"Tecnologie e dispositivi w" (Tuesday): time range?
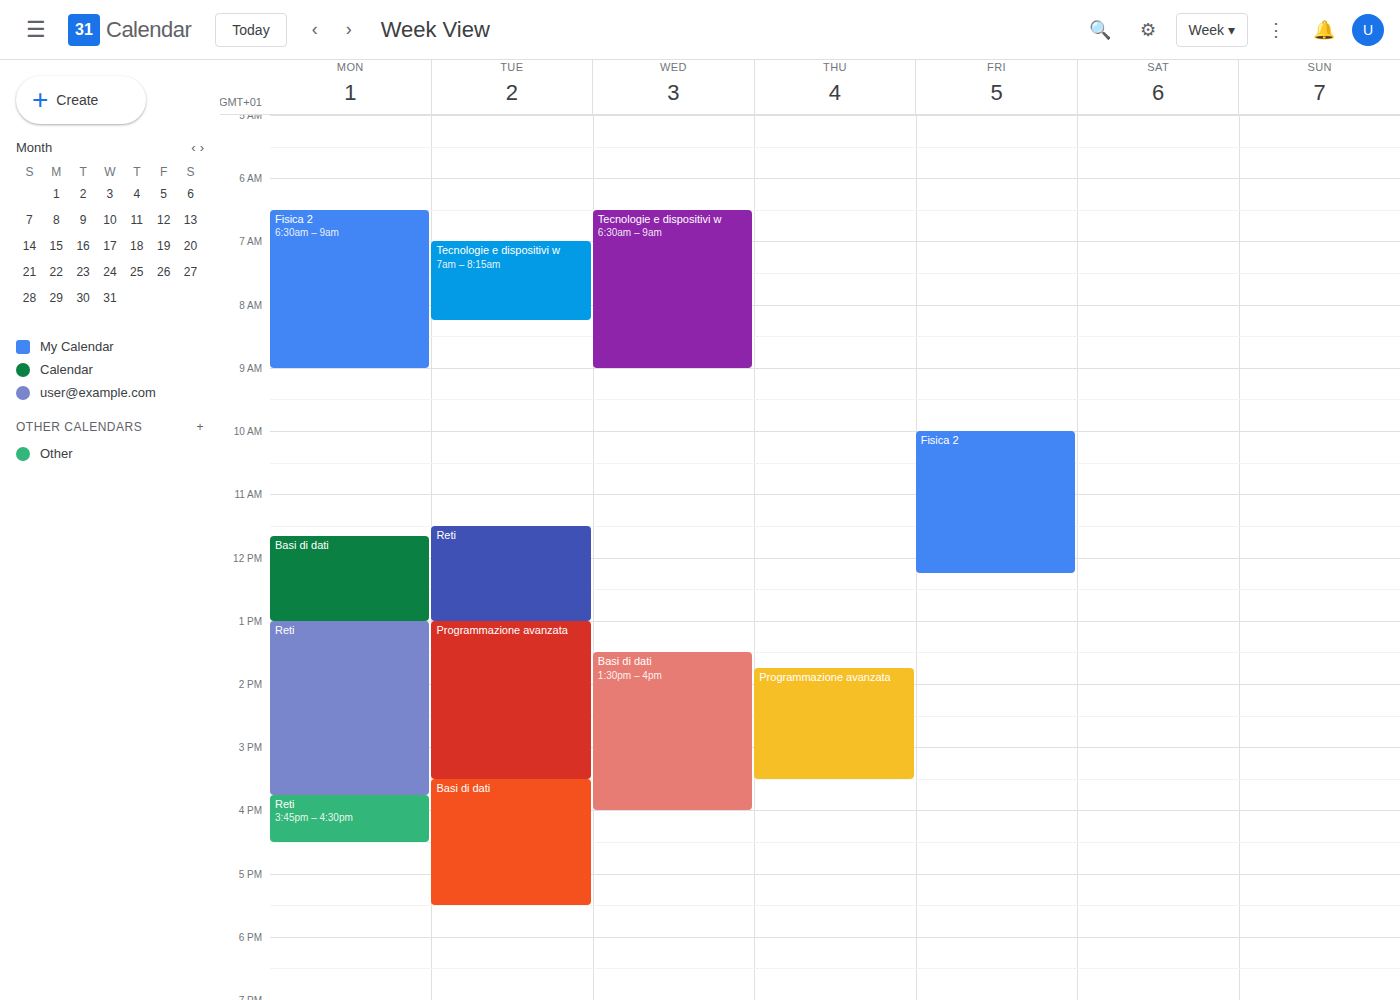
7:00 AM to 8:15 AM